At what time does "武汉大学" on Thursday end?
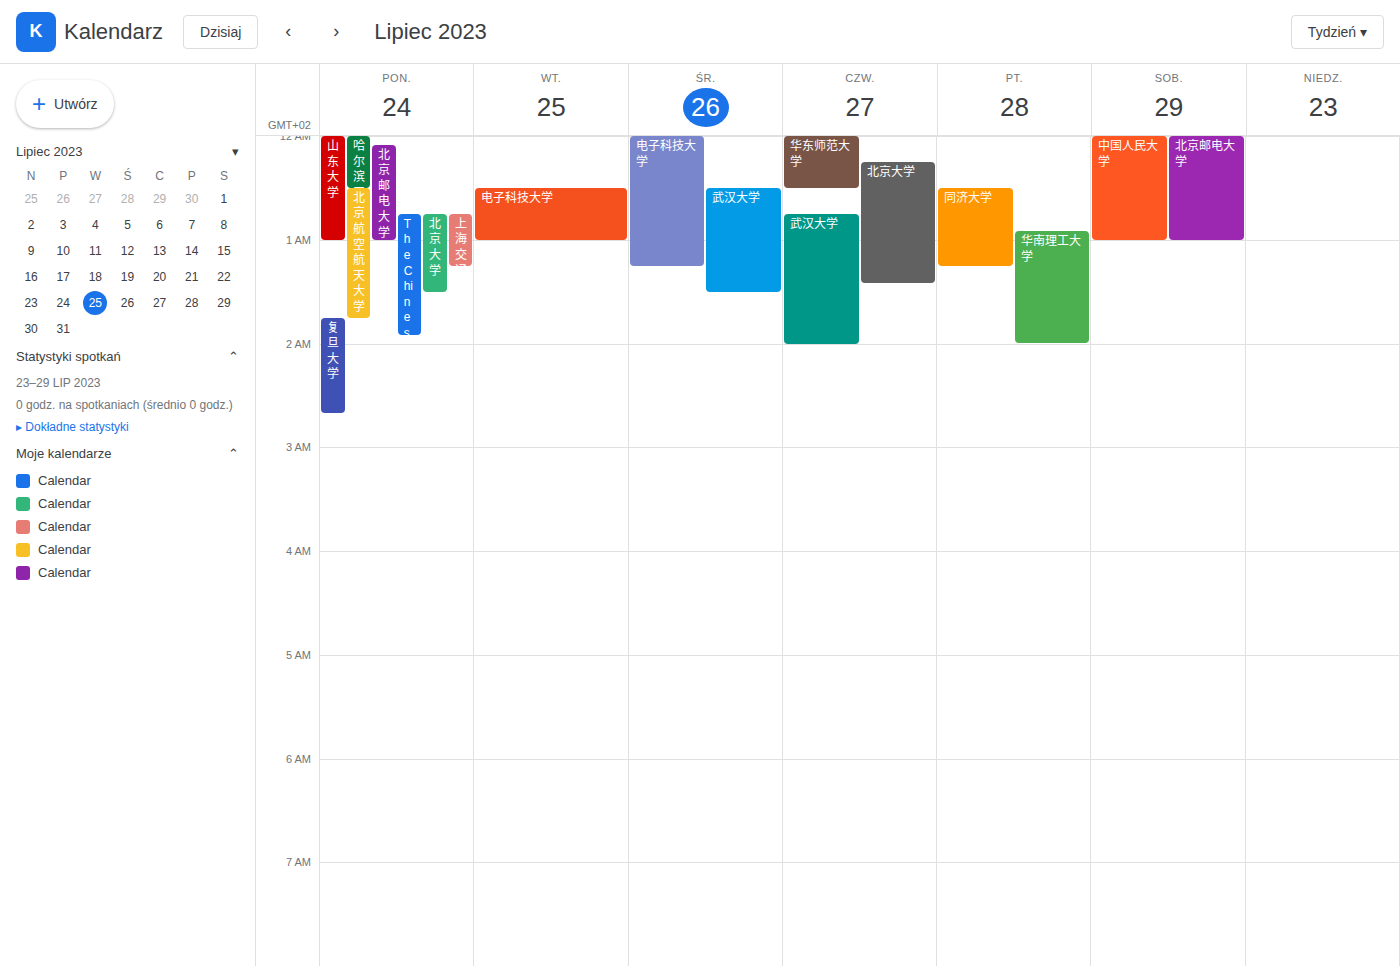
2:00 AM